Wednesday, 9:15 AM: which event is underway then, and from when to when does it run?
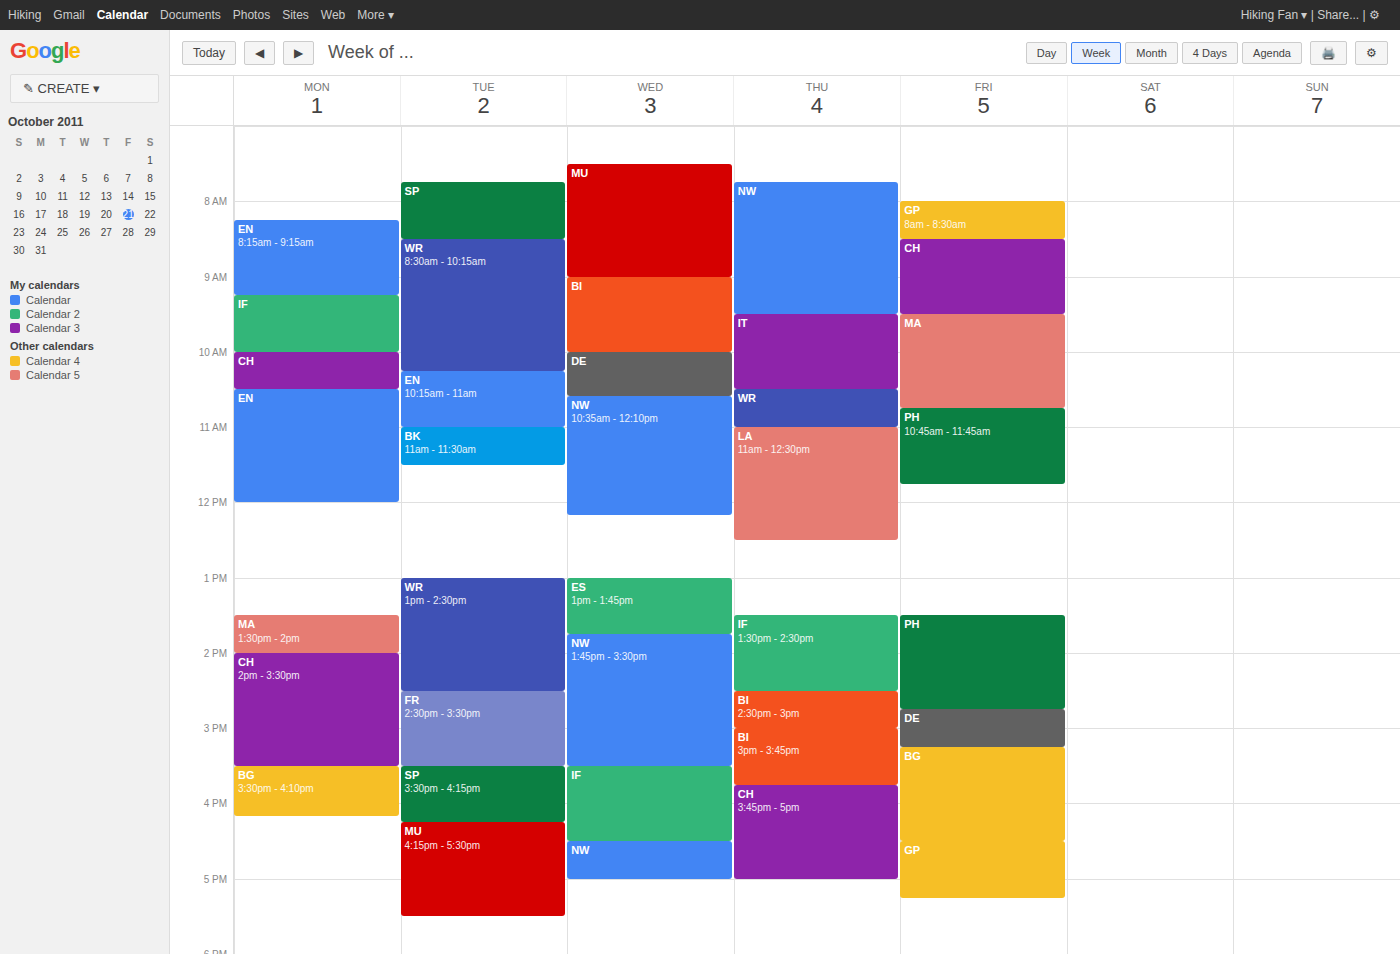
"BI", 9:00 AM to 10:00 AM